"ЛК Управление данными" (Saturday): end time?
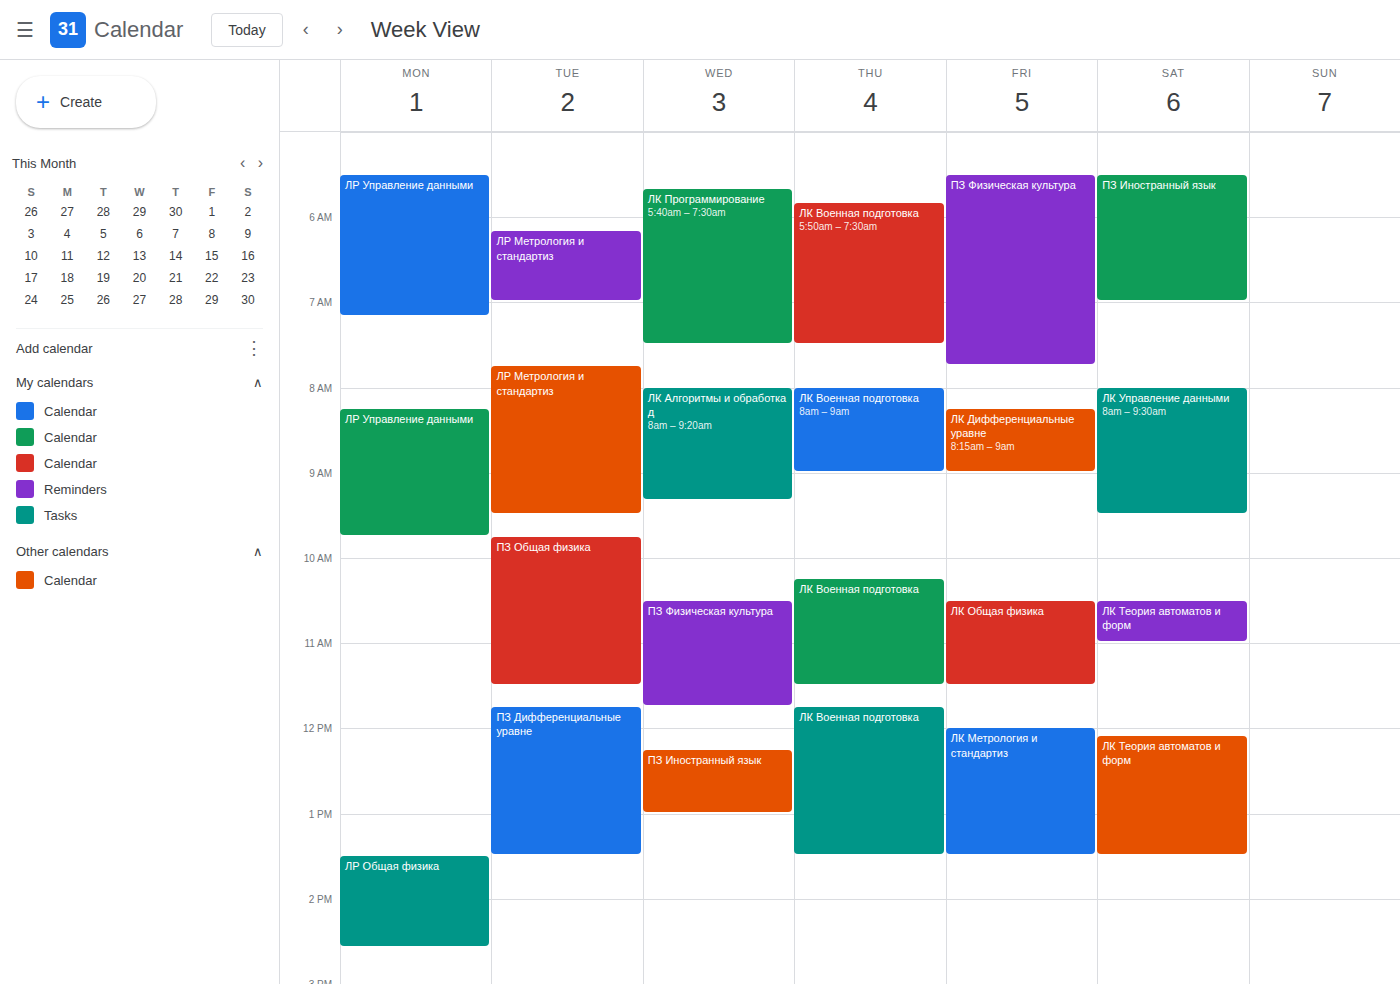
9:30 AM